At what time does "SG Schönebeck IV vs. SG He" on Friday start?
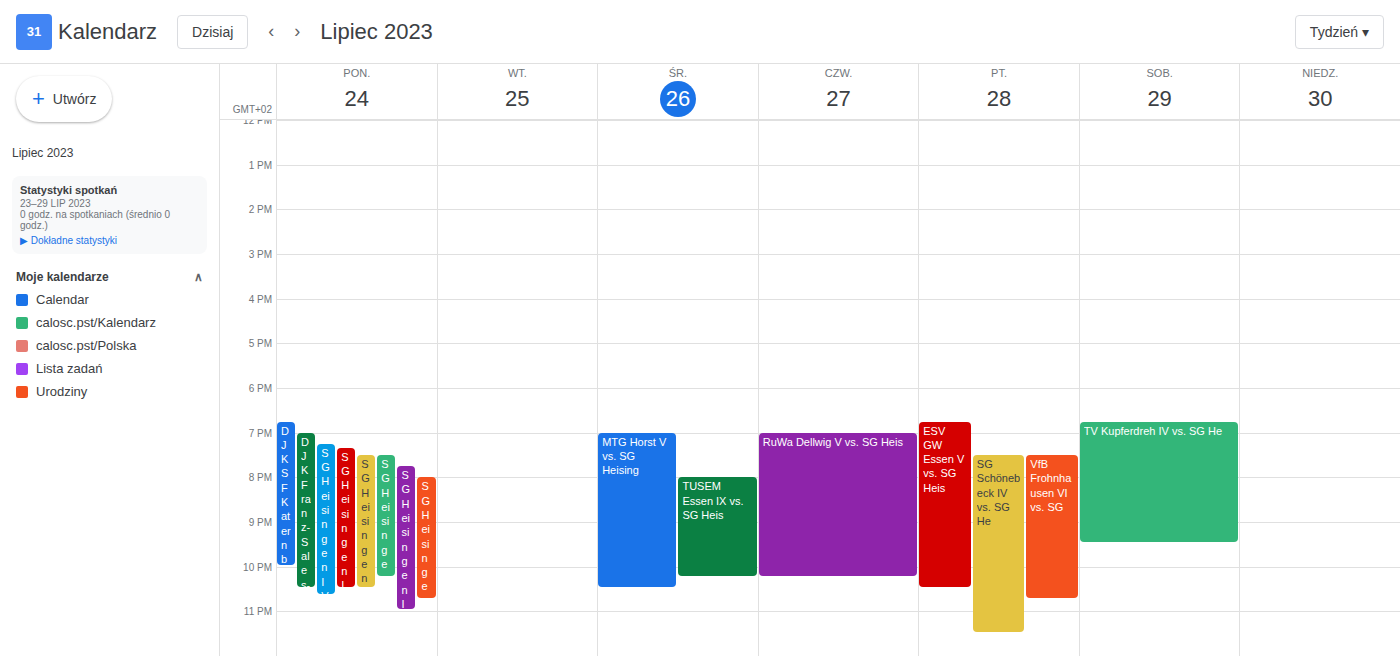
7:30 PM